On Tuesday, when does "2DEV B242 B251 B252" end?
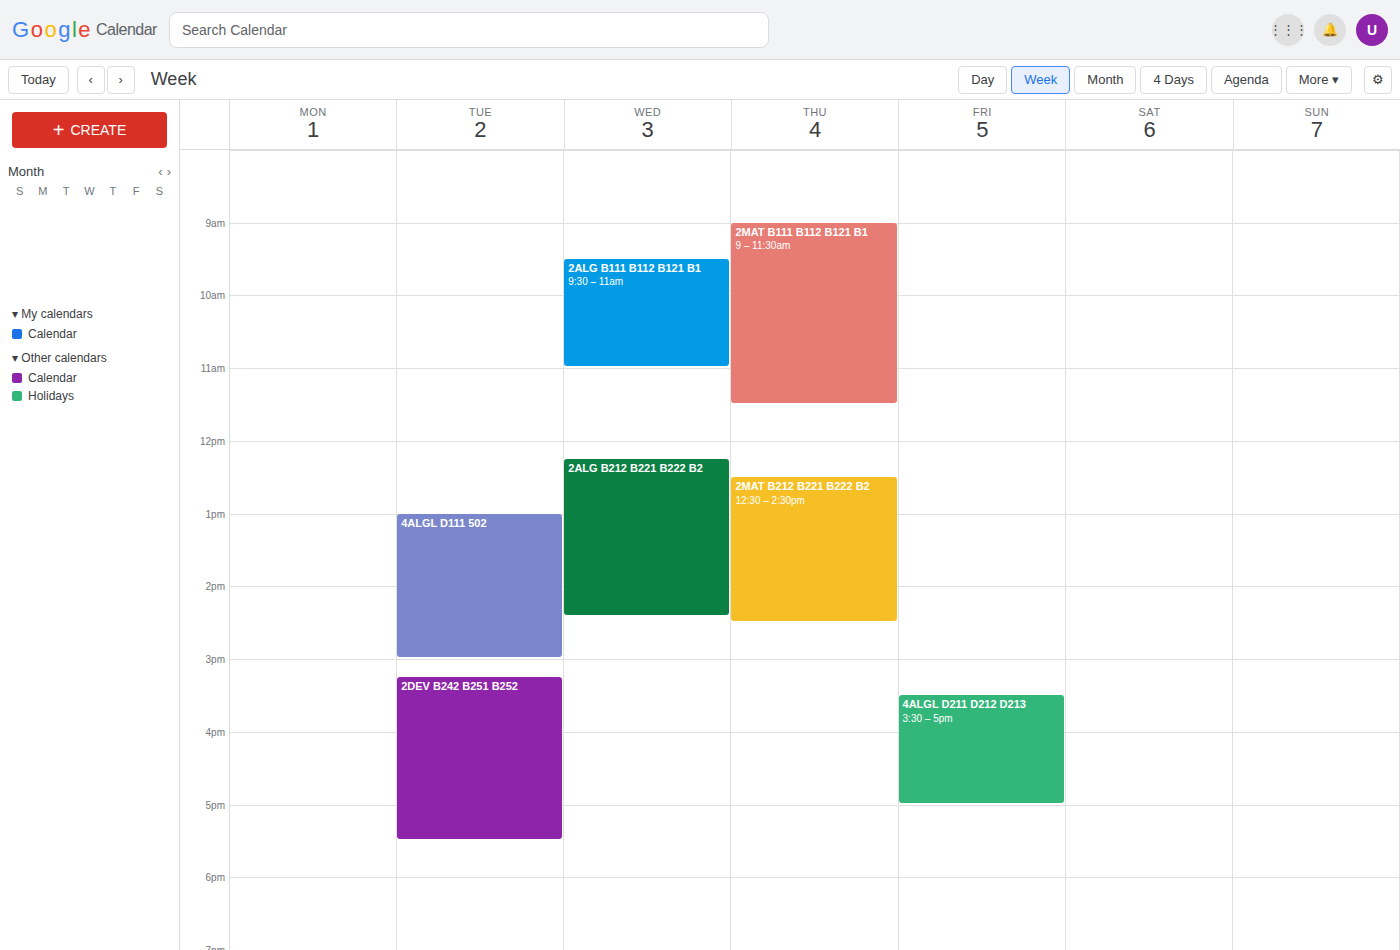
5:30 PM